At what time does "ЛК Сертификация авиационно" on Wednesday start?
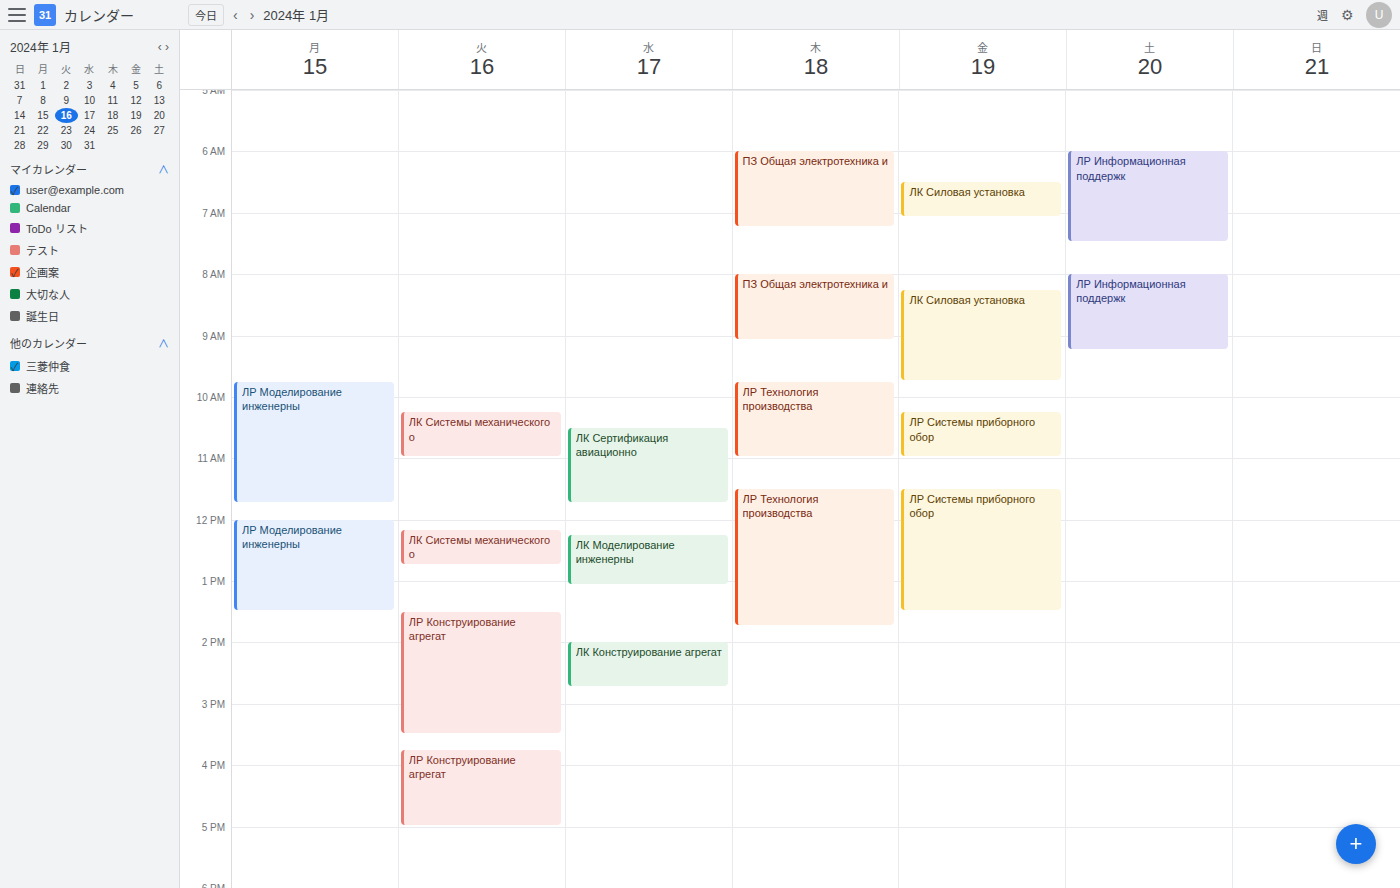
10:30 AM